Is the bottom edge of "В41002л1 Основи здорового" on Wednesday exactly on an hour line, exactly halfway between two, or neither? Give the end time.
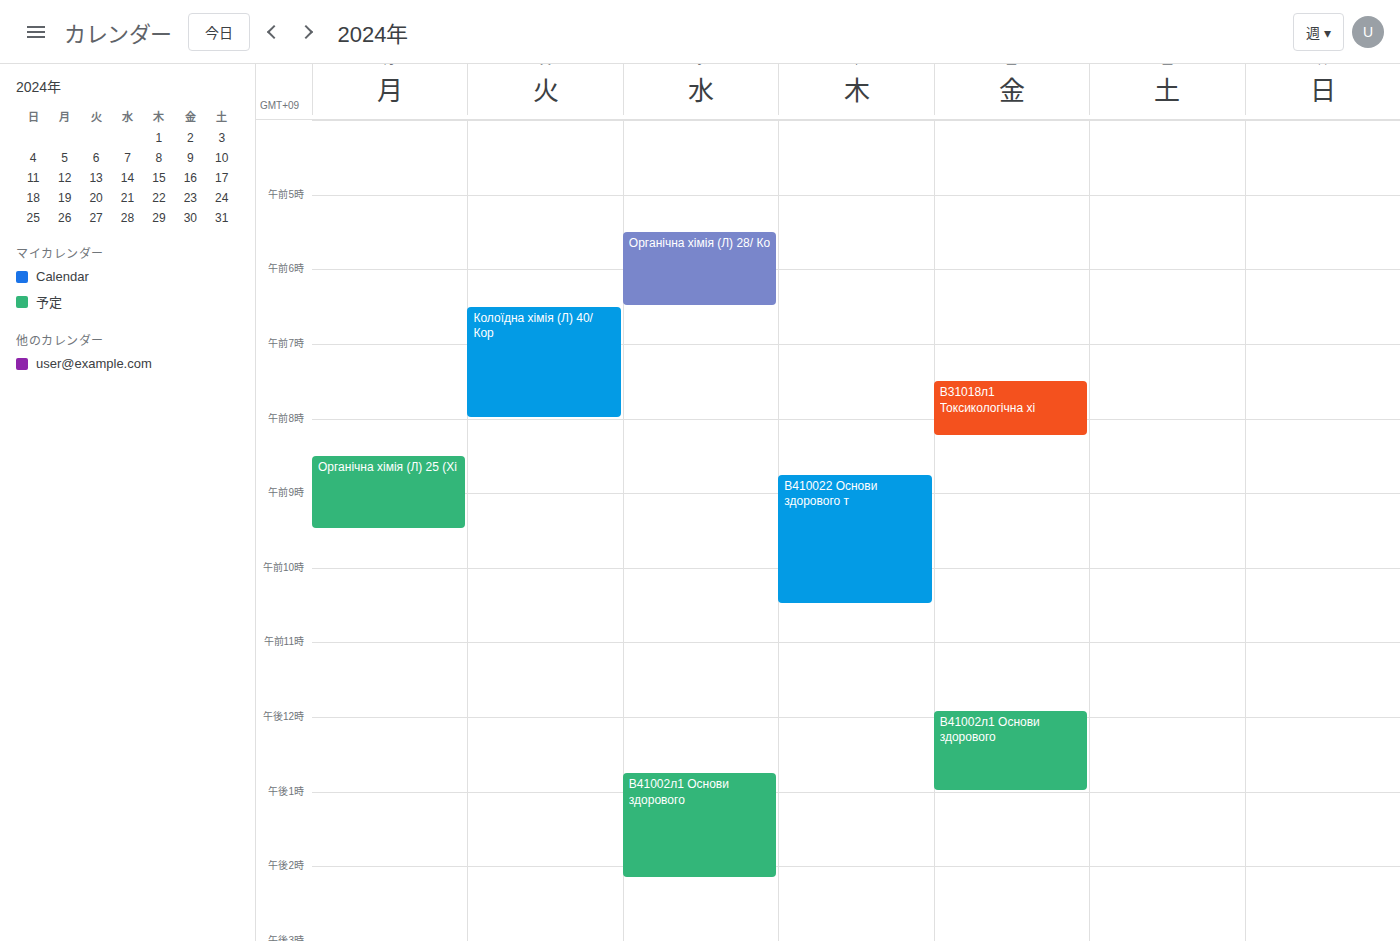
14:10 -- neither: 10 minutes below the 14:00 line and 50 minutes above the 15:00 line.